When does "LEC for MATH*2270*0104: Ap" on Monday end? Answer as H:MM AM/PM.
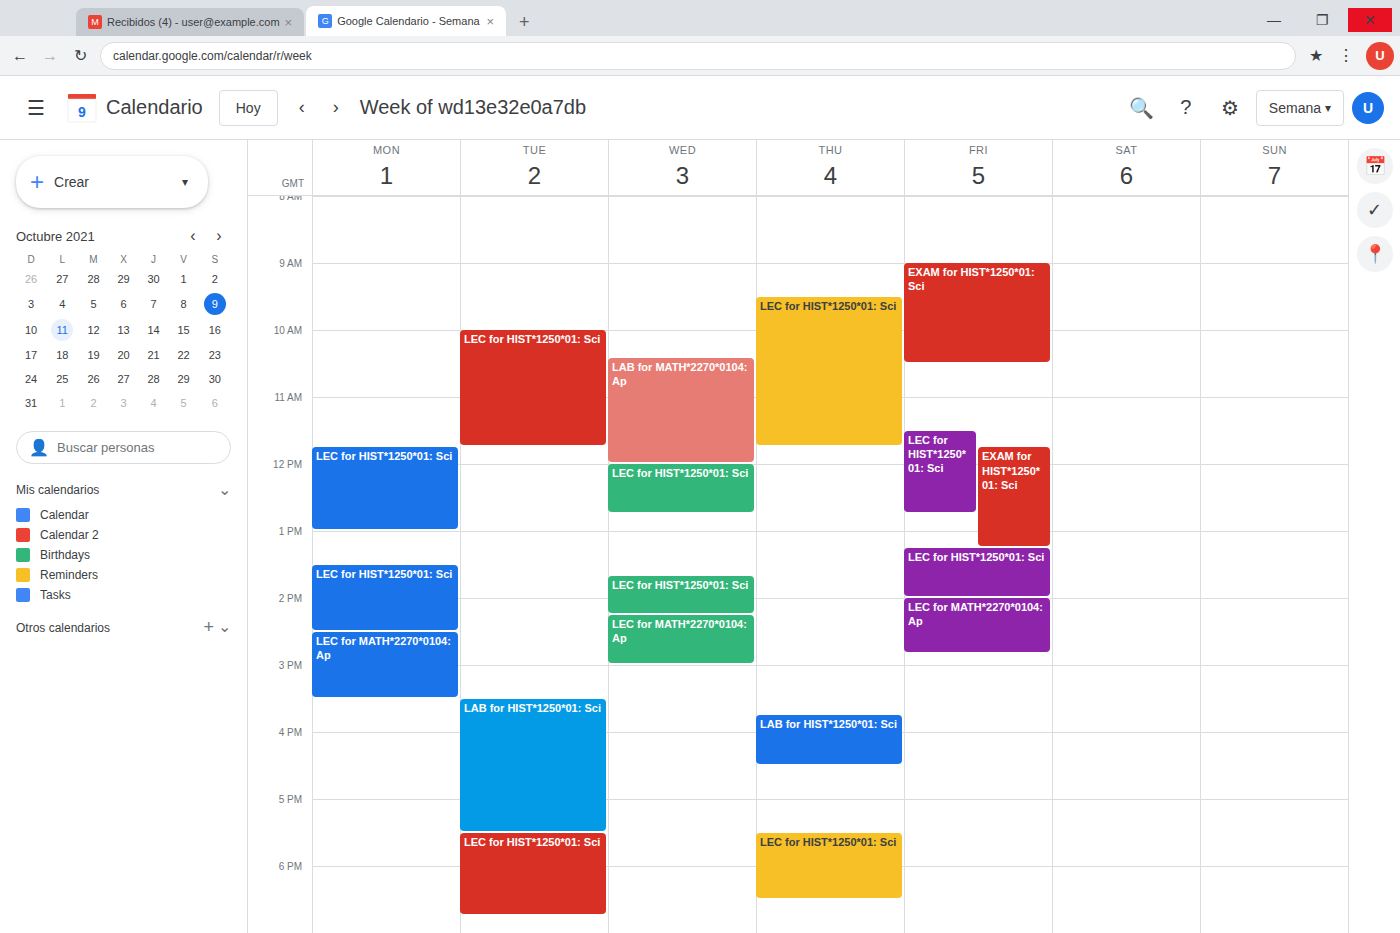
3:30 PM